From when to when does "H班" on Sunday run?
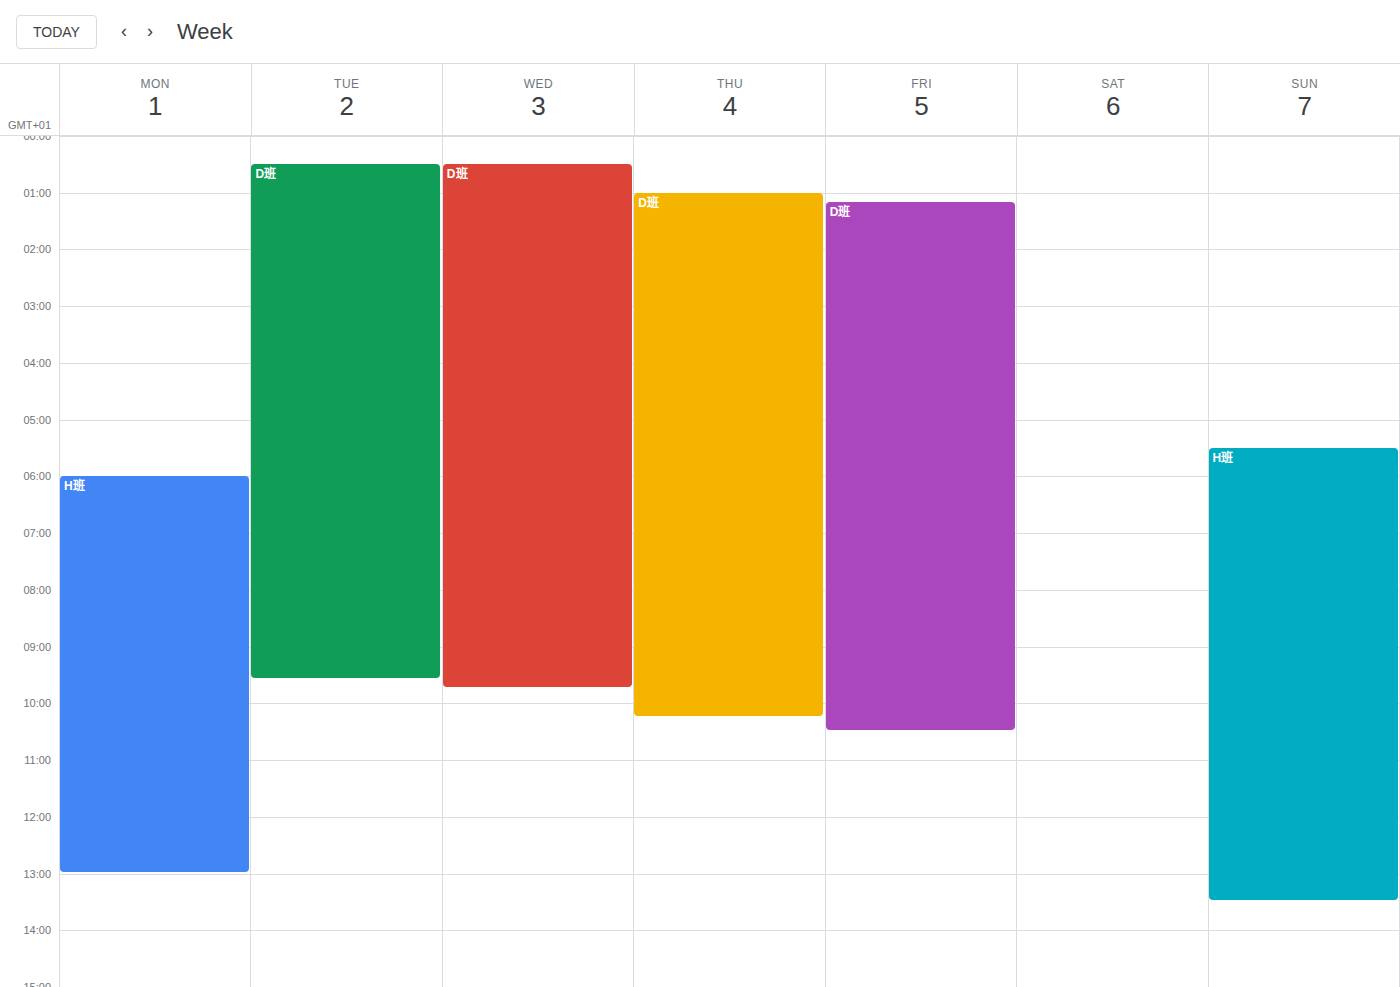
5:30 AM to 1:30 PM